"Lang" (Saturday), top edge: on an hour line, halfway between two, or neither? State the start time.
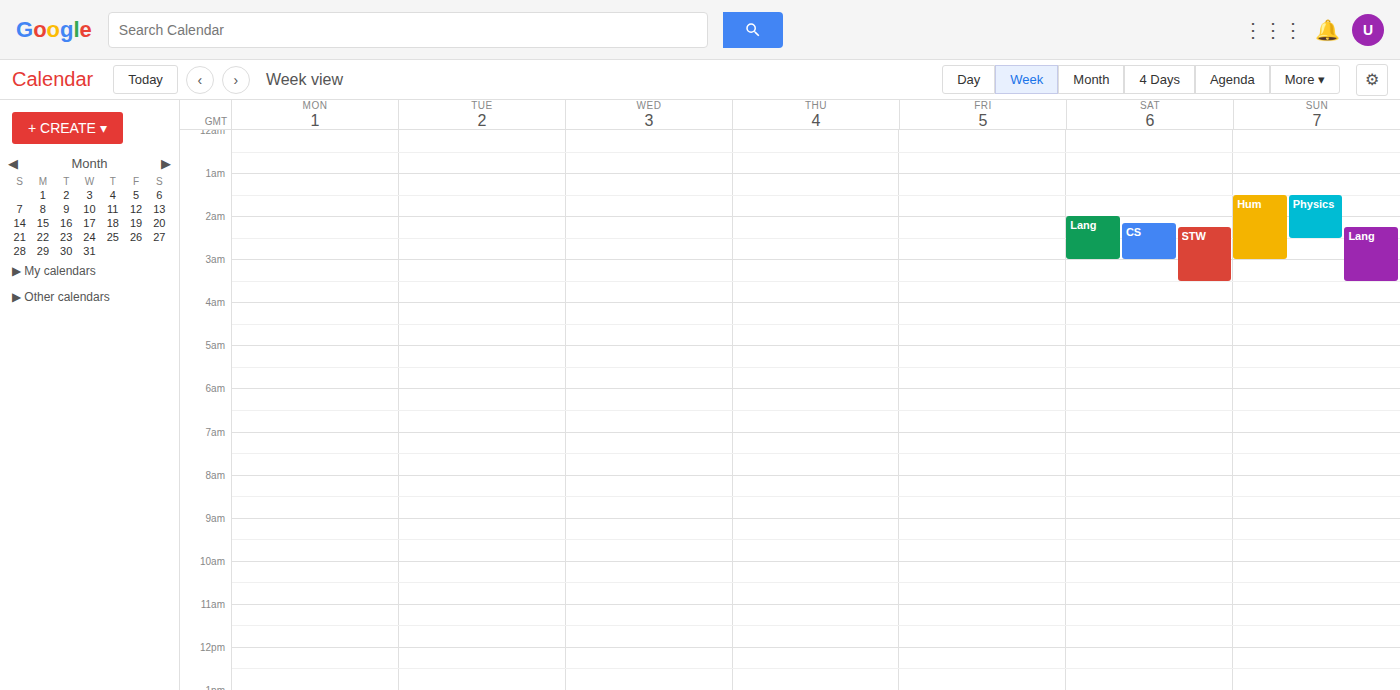
2:00 AM -- exactly on the 2 AM line.